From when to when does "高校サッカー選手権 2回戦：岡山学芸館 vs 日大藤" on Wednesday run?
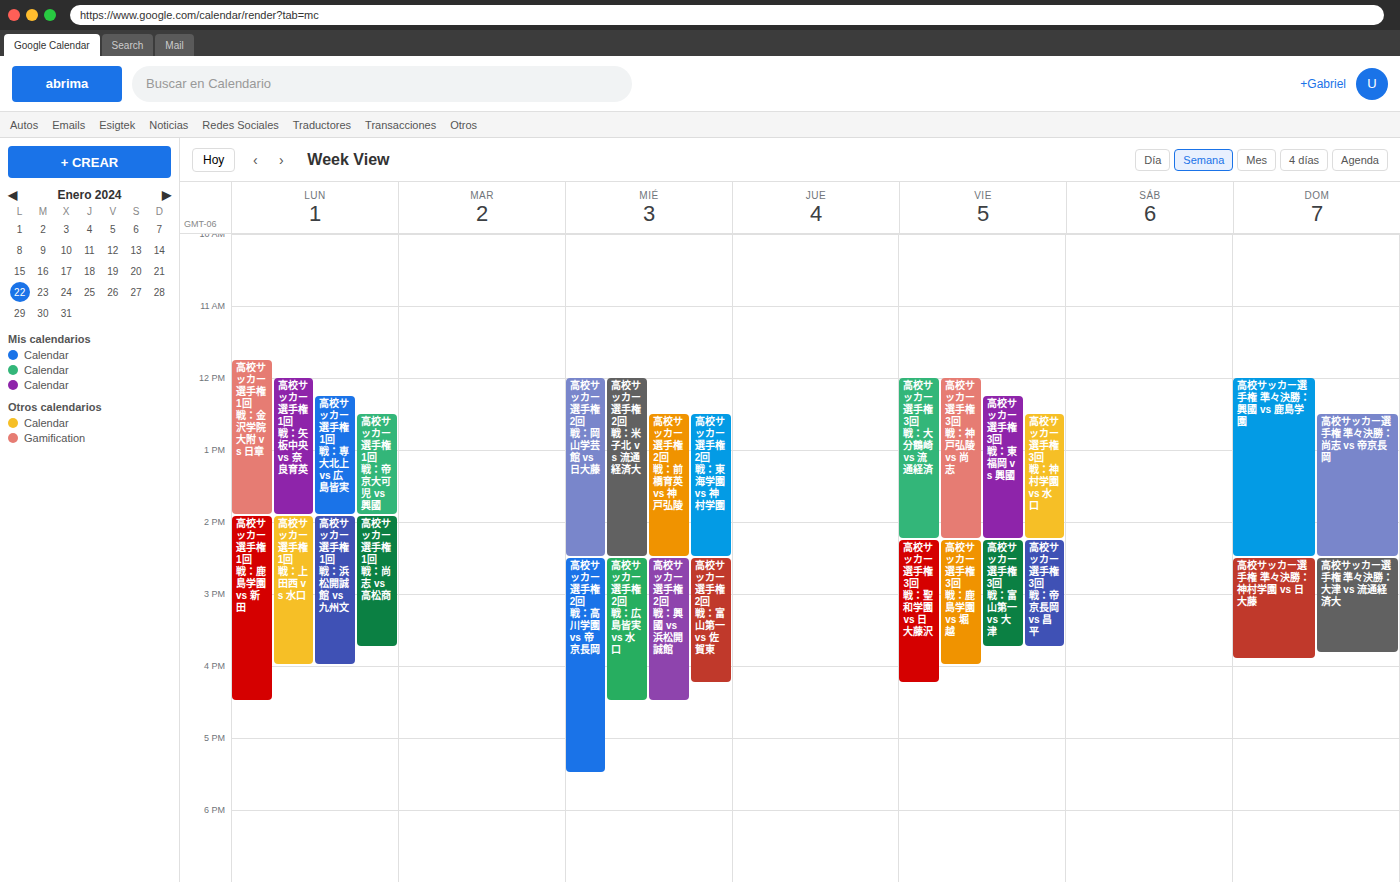
12:00 PM to 2:30 PM